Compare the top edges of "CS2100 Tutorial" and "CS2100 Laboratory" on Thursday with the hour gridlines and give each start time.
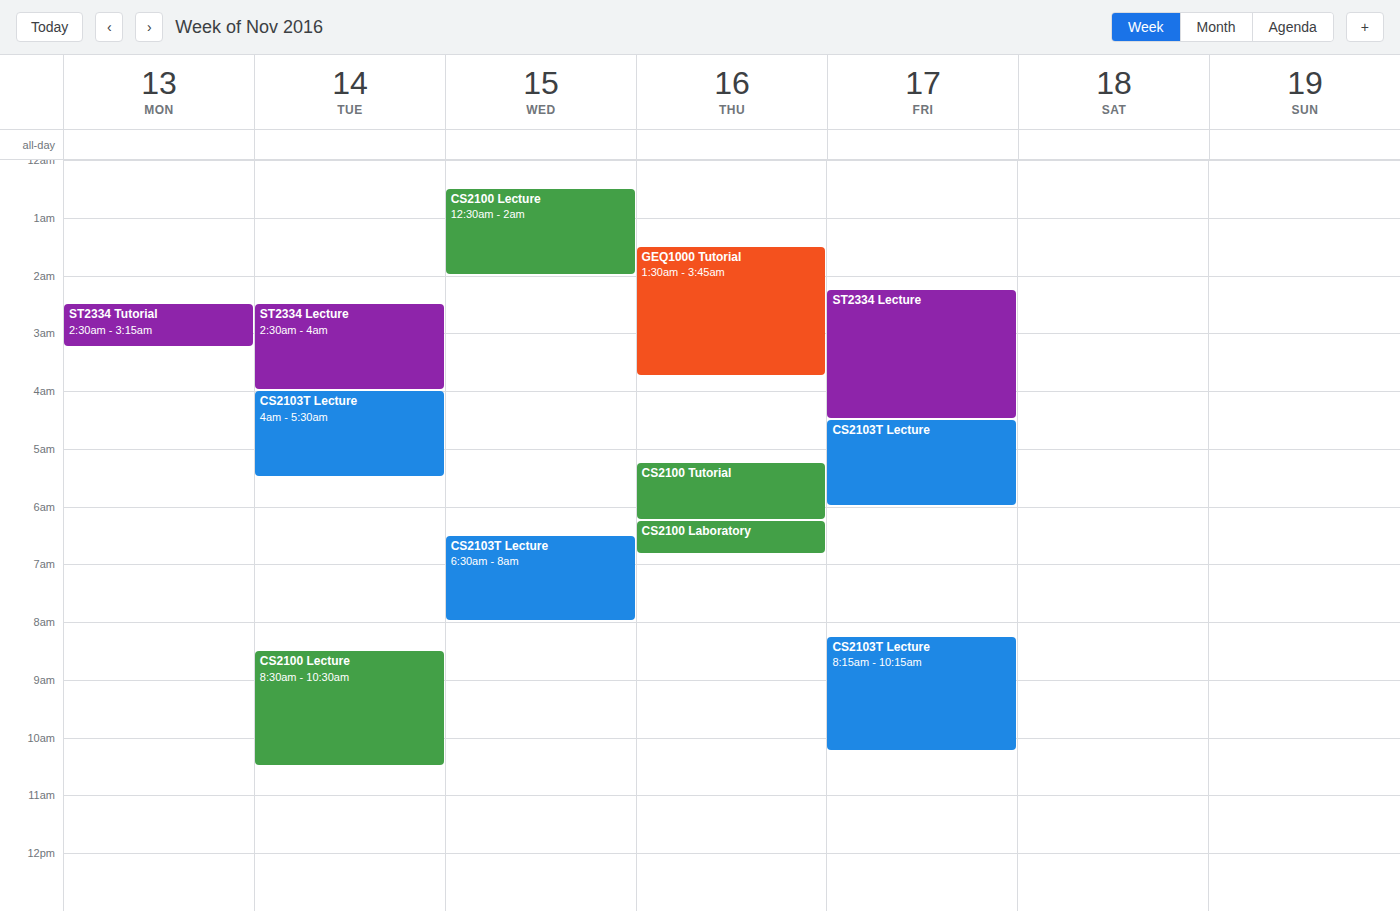
"CS2100 Tutorial": 5:15 AM, neither: a quarter of the way from the 5 AM line to the 6 AM line. "CS2100 Laboratory": 6:15 AM, neither: a quarter of the way from the 6 AM line to the 7 AM line.